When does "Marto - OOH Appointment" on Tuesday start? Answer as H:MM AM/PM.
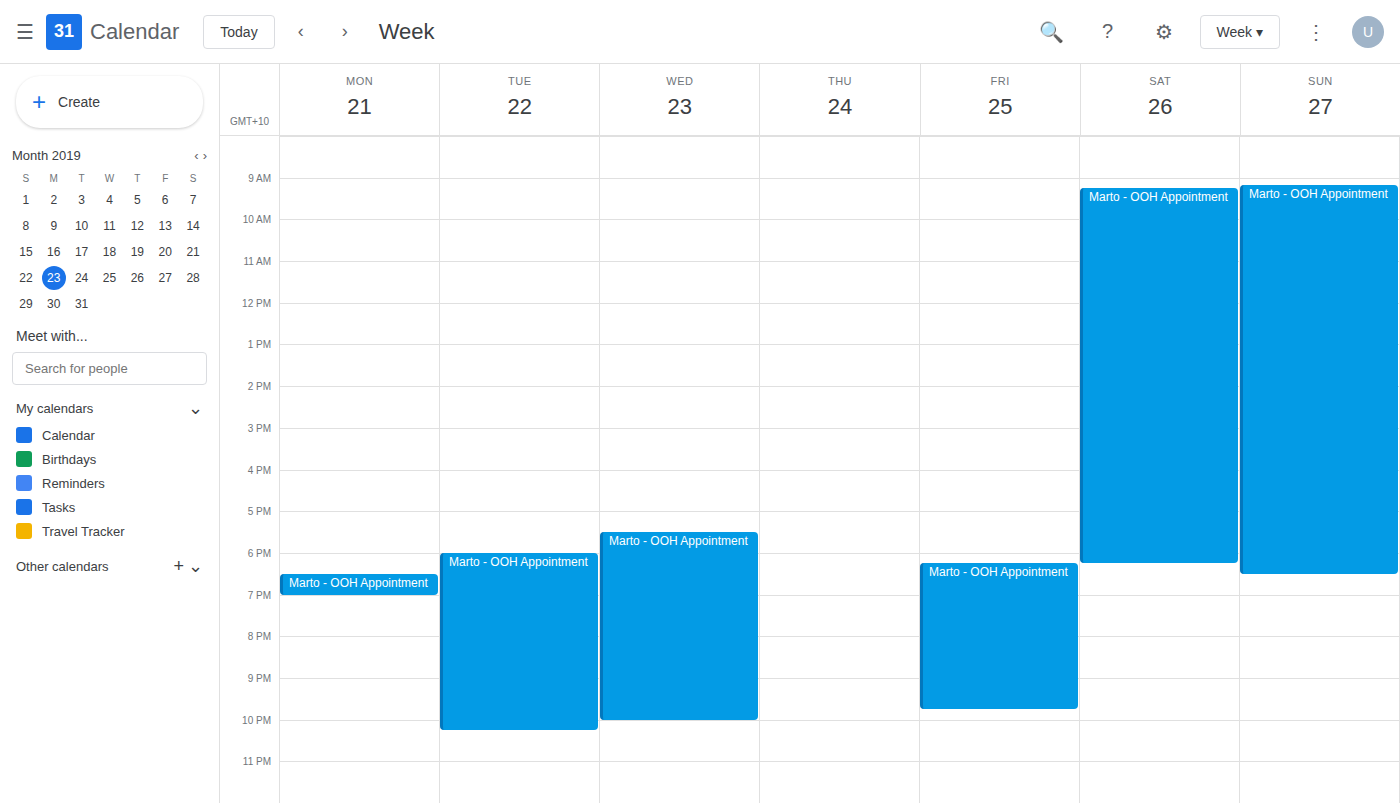
6:00 PM